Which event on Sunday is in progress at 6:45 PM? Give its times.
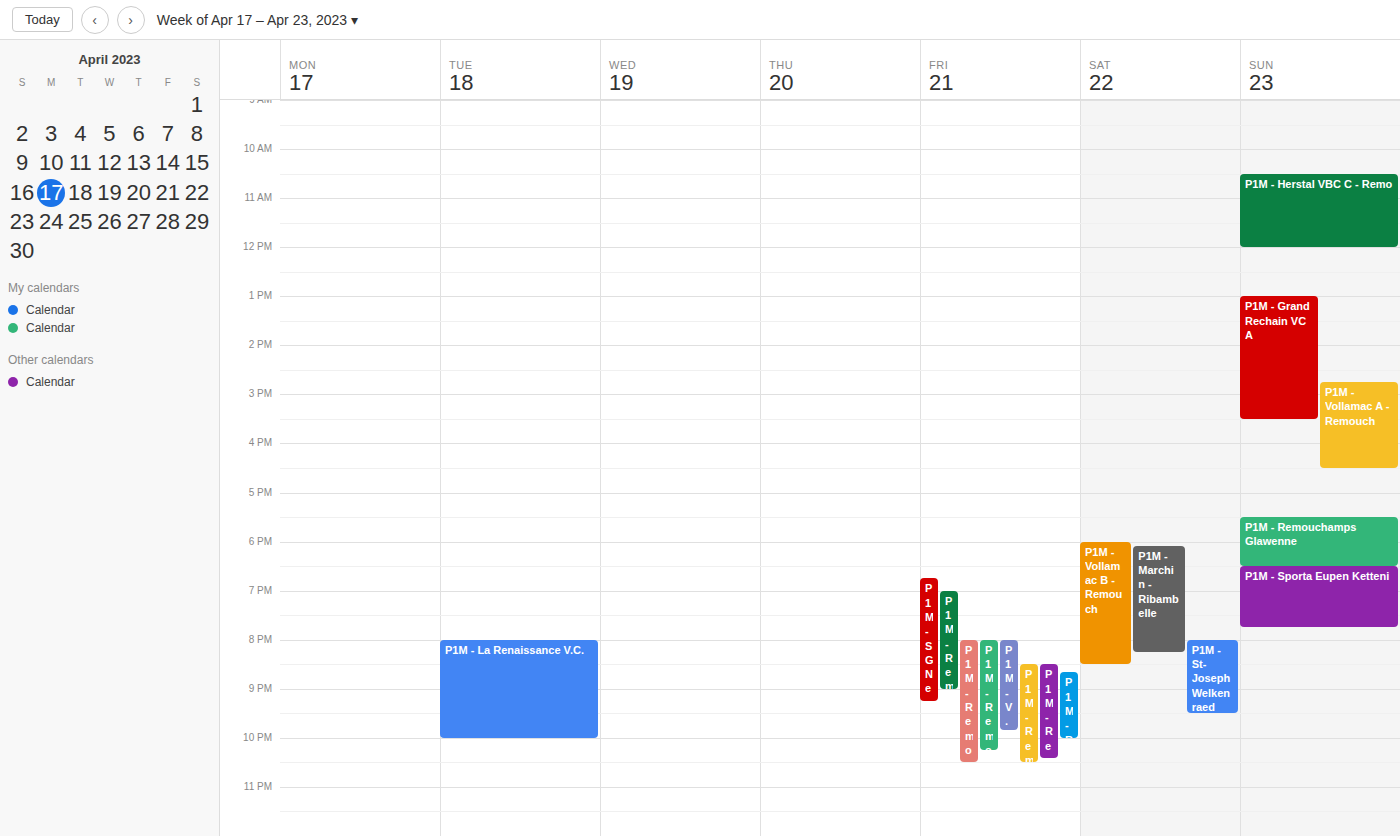
"P1M - Sporta Eupen Ketteni", 6:30 PM to 7:45 PM